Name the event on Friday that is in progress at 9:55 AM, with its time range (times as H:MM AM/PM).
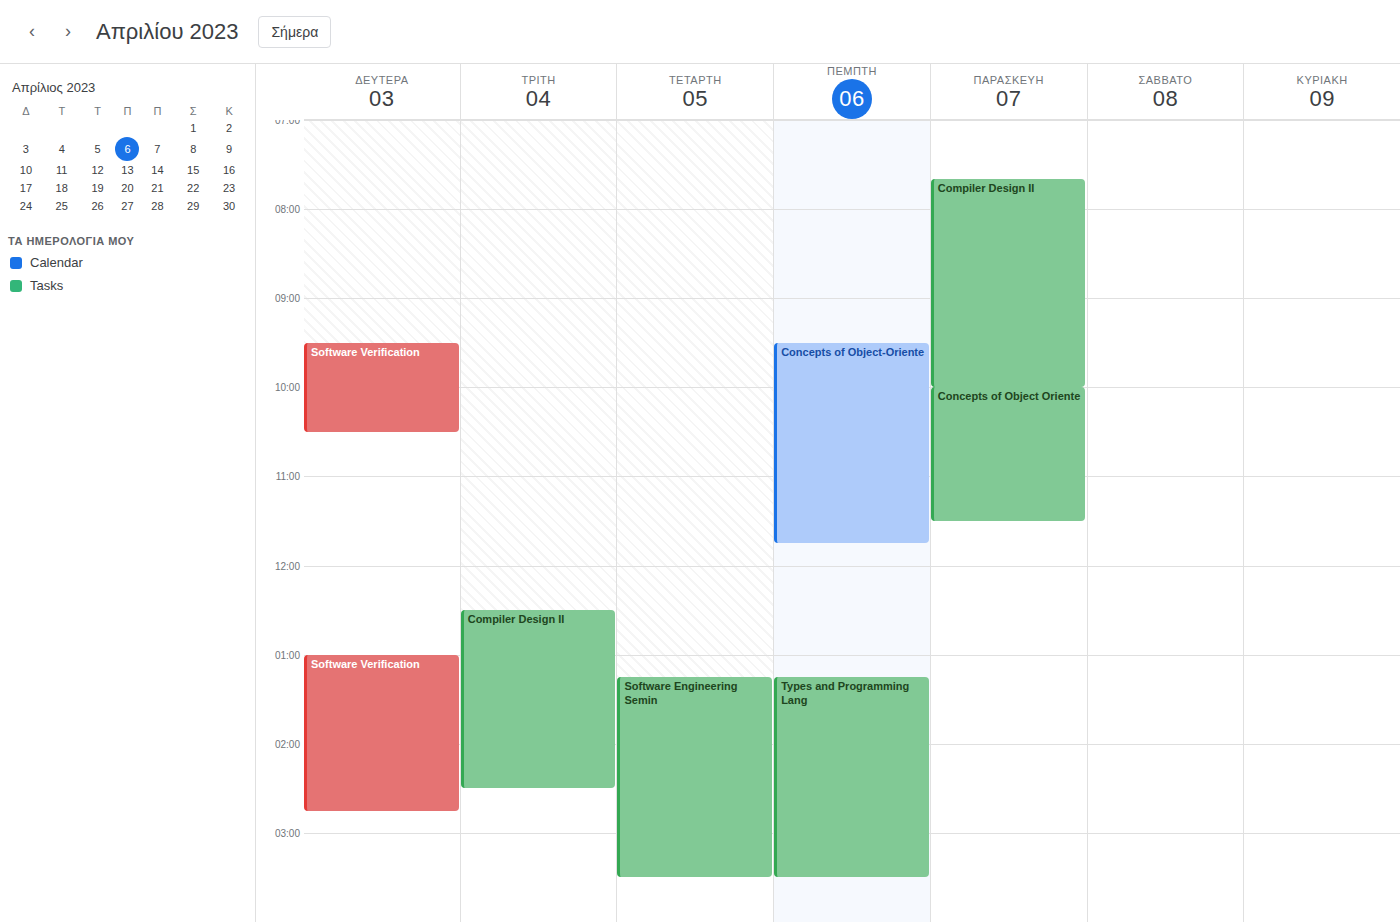
"Compiler Design II", 7:40 AM to 10:00 AM